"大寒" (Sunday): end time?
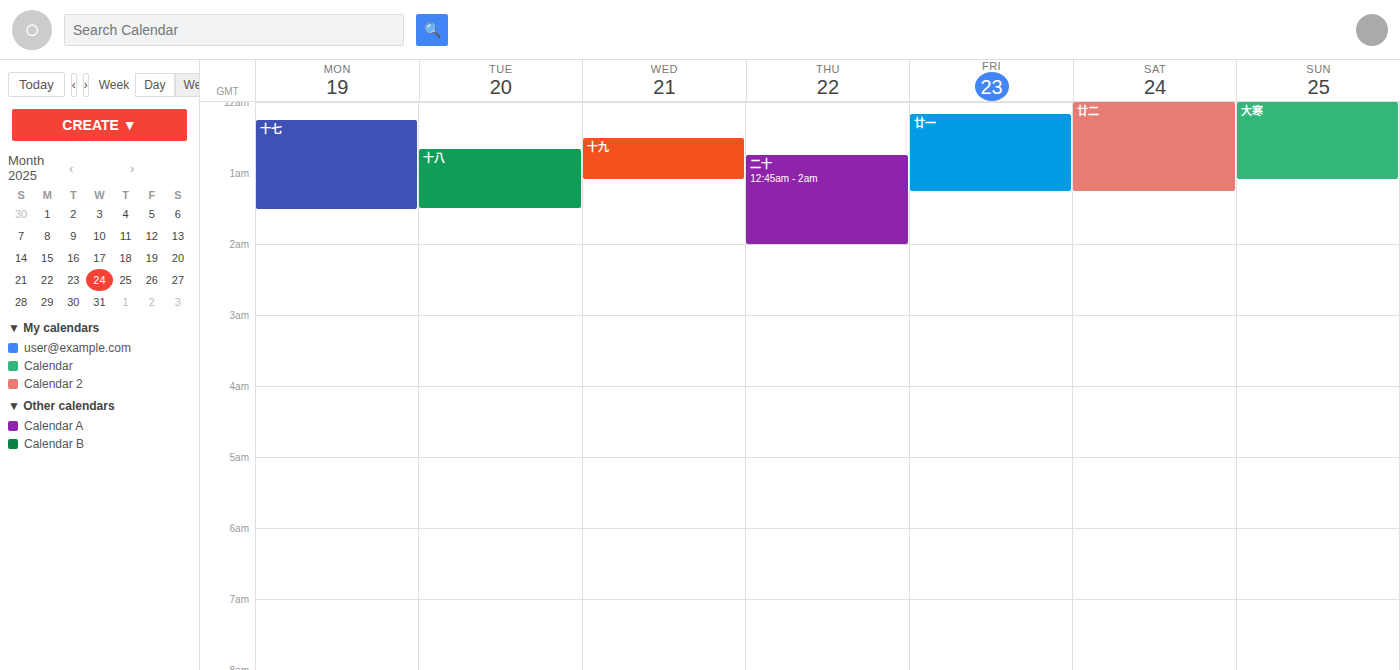
1:05 AM